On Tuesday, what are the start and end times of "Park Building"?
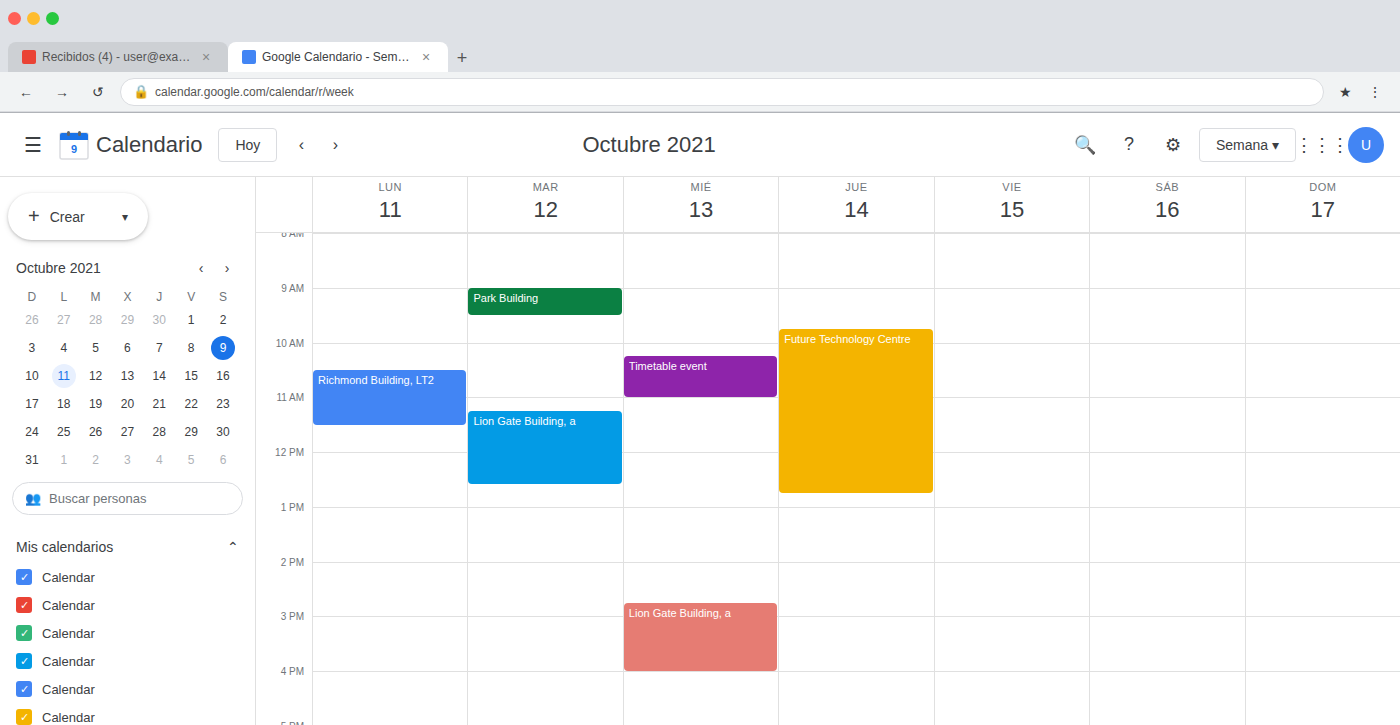
09:00 to 09:30